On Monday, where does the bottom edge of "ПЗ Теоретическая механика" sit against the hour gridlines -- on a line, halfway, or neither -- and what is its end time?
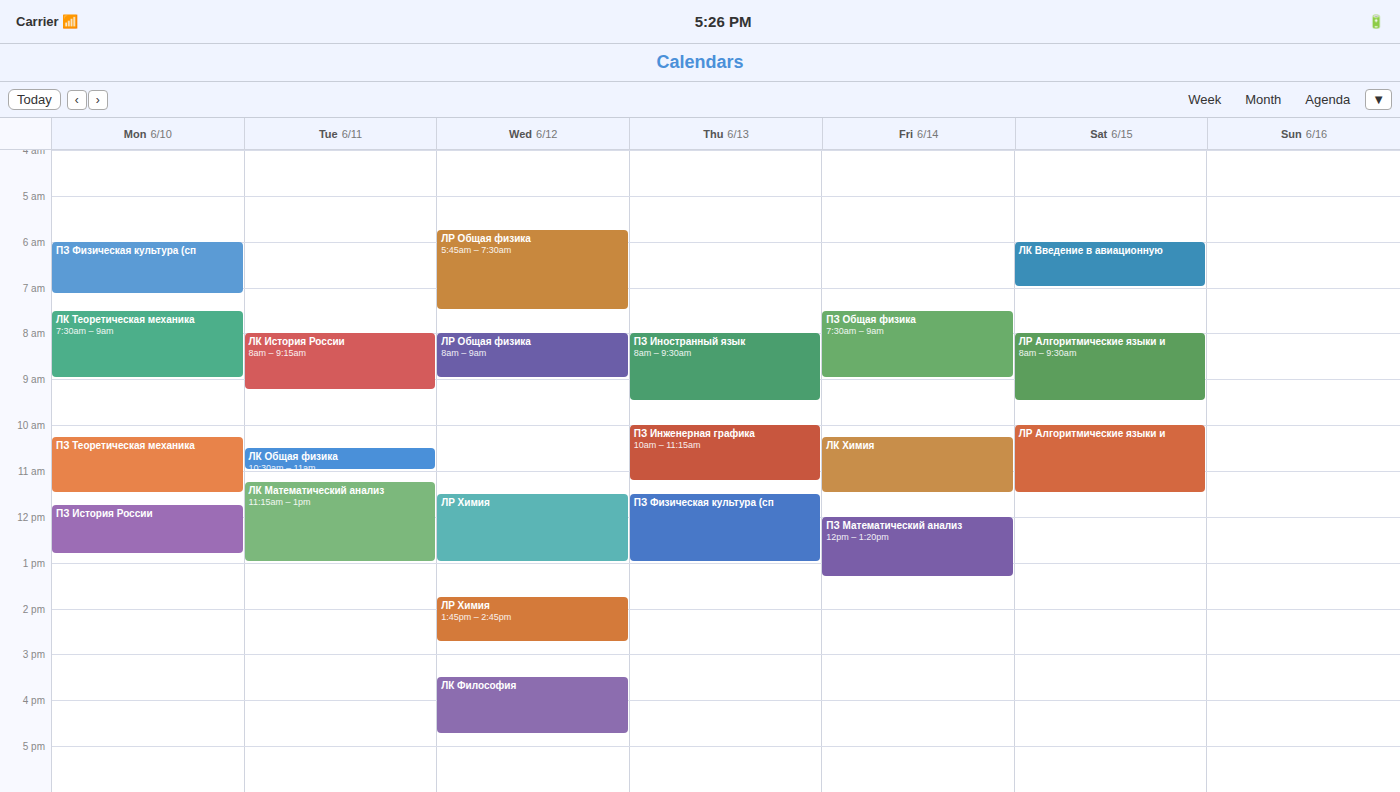
11:30 AM -- halfway between the 11 AM and 12 PM lines.